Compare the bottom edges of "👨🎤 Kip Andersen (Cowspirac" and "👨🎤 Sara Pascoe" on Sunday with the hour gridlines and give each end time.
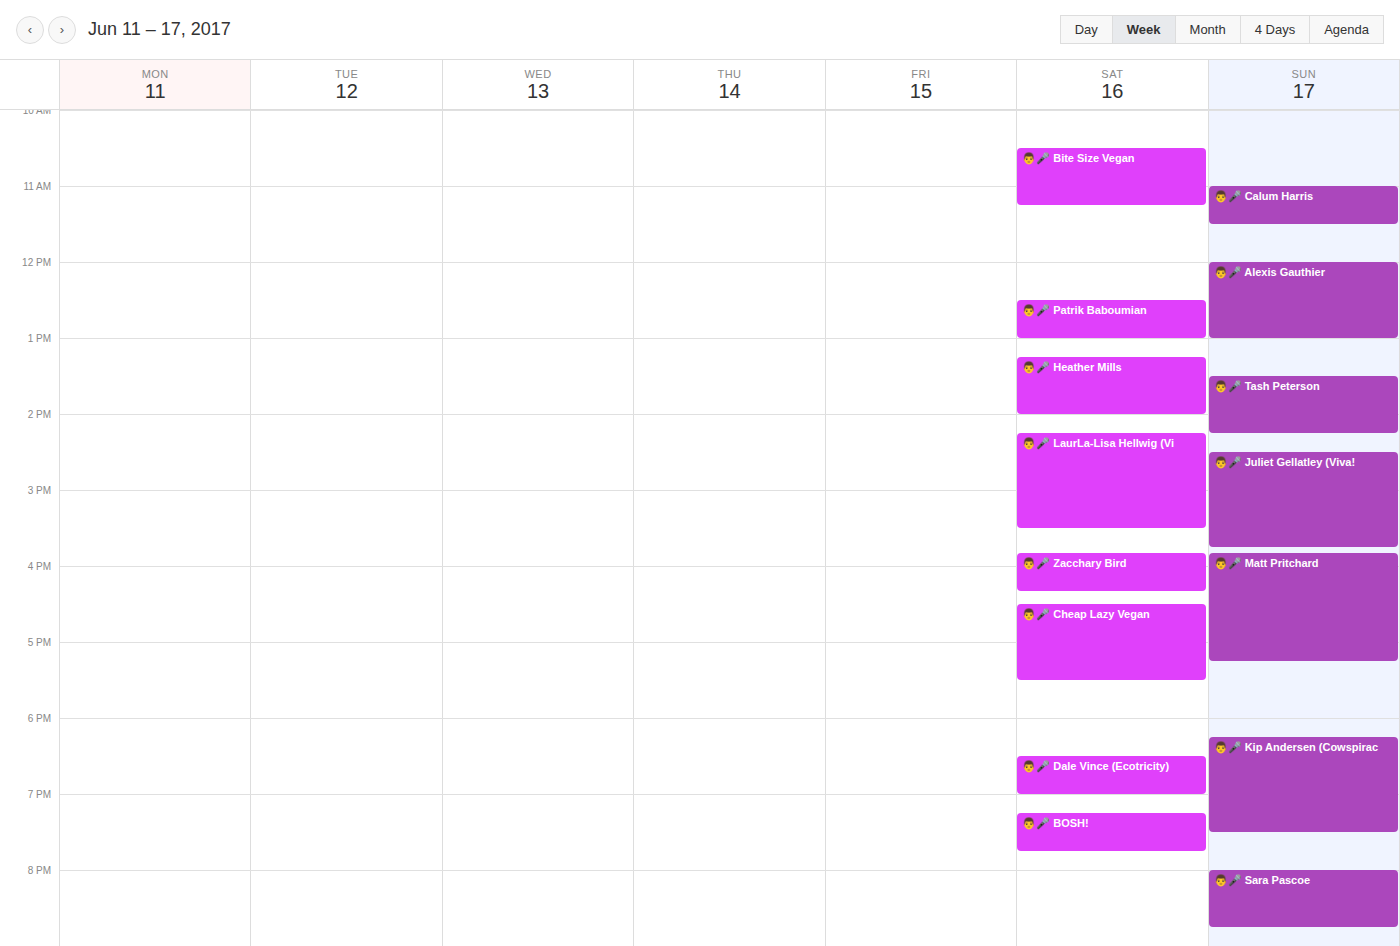
"👨🎤 Kip Andersen (Cowspirac": 7:30 PM, halfway between the 7 PM and 8 PM lines. "👨🎤 Sara Pascoe": 8:45 PM, neither: three quarters of the way from the 8 PM line to the 9 PM line.